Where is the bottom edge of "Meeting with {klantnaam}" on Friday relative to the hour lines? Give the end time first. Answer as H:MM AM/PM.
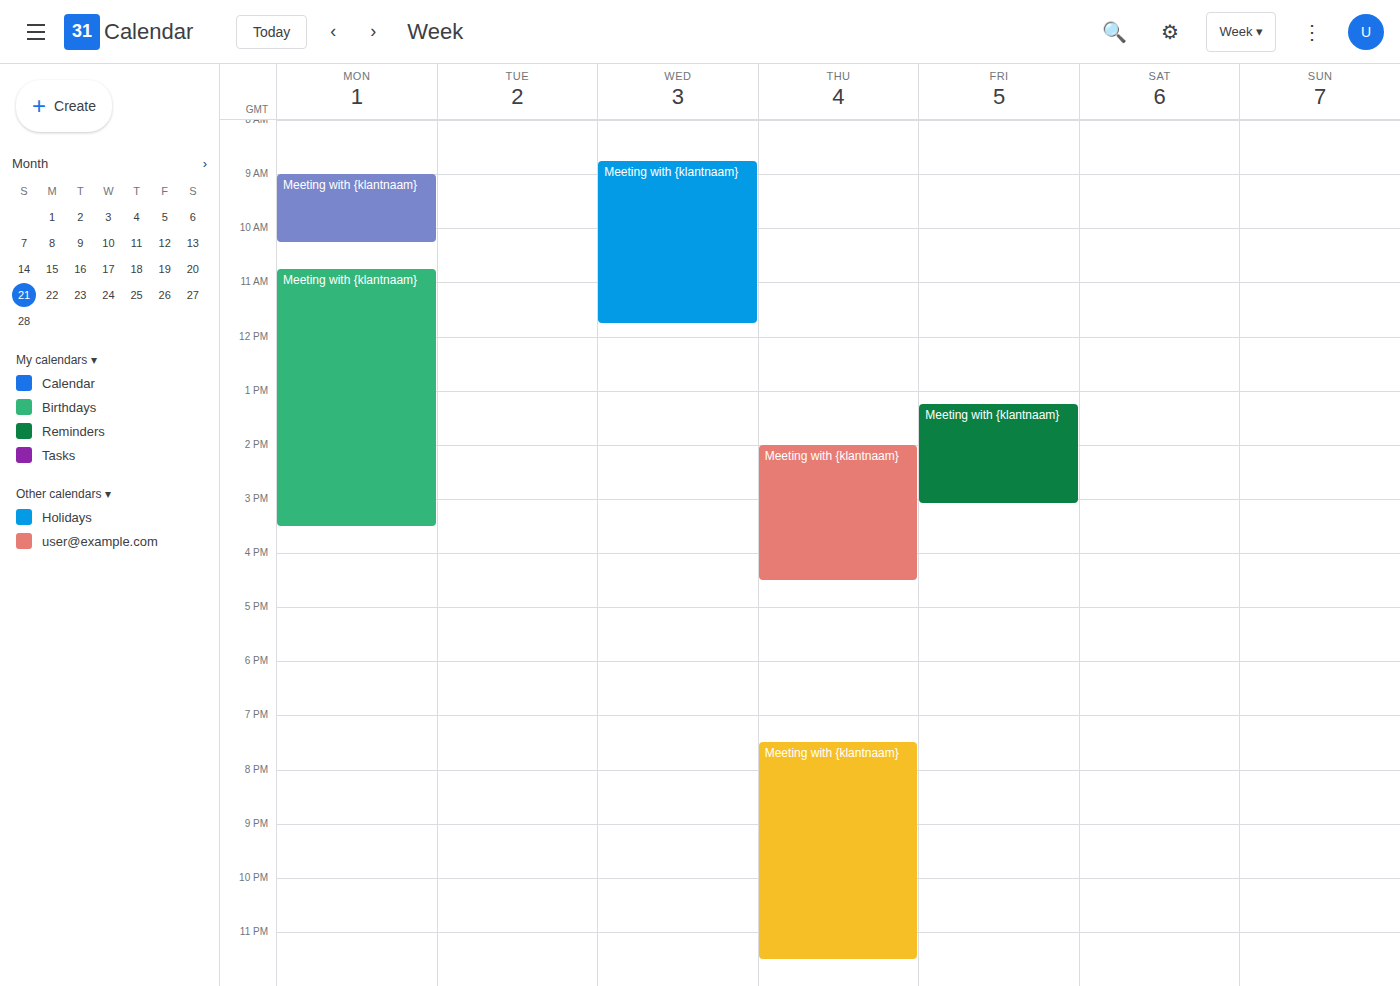
3:05 PM -- neither: 5 minutes below the 3 PM line and 55 minutes above the 4 PM line.